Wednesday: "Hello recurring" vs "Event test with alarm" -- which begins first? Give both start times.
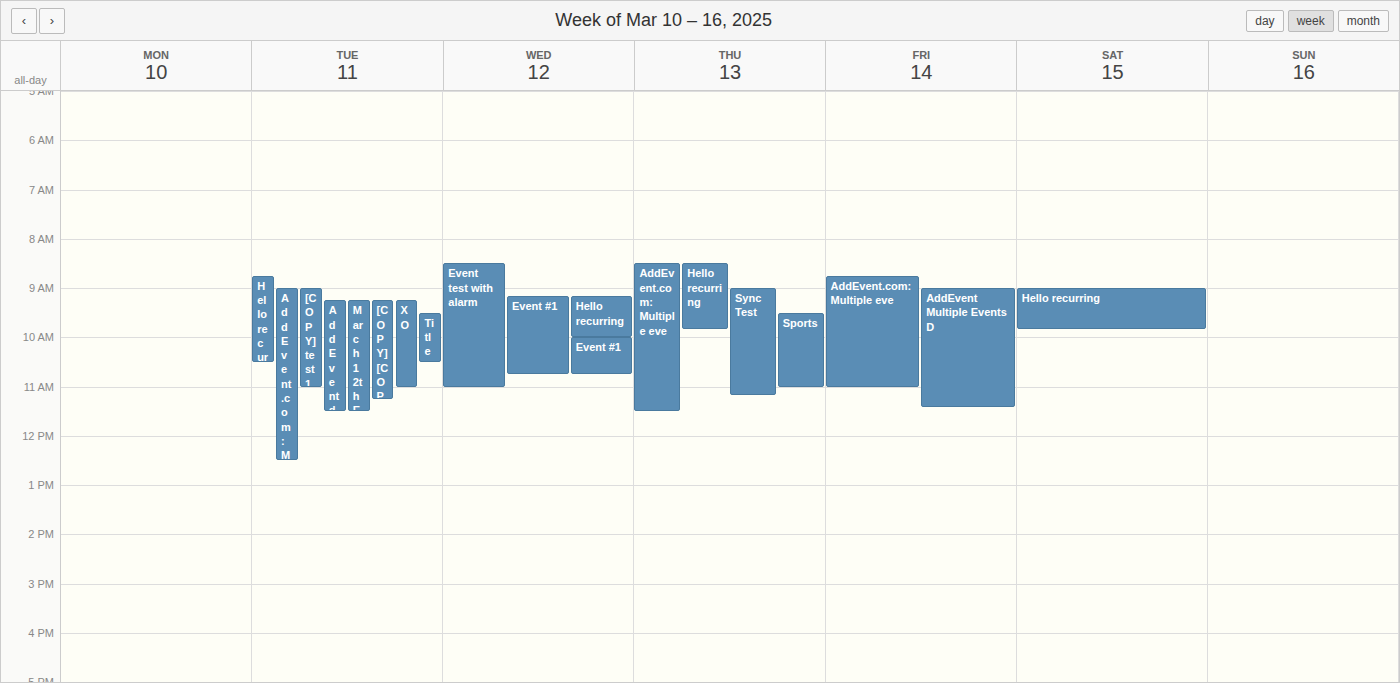
"Event test with alarm" 8:30 AM; "Hello recurring" 9:10 AM.